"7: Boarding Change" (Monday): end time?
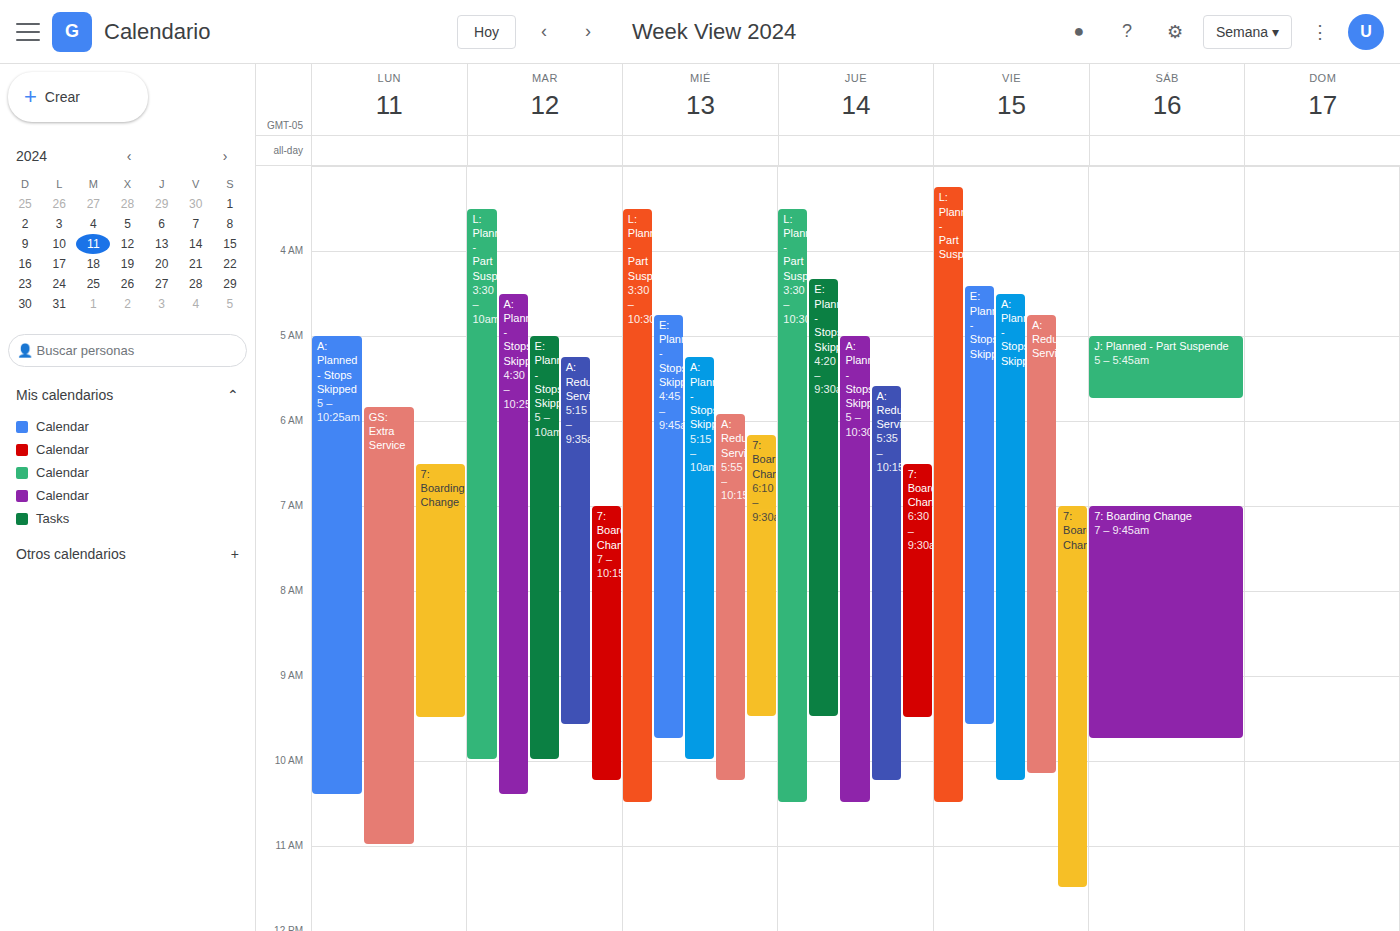
9:30 AM